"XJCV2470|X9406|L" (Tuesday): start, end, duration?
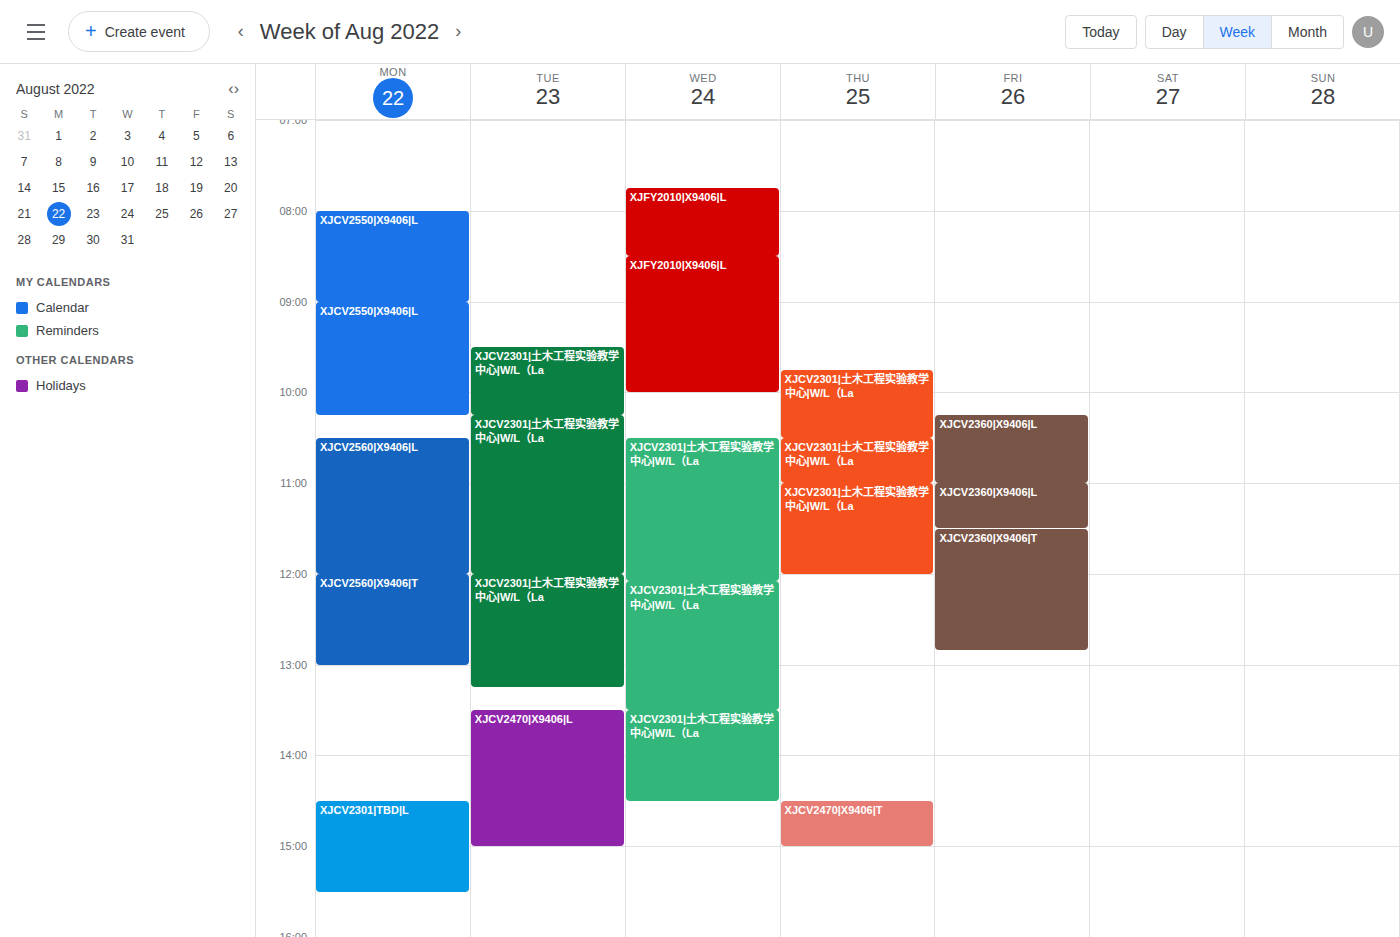
13:30 to 15:00, 1 hour 30 minutes